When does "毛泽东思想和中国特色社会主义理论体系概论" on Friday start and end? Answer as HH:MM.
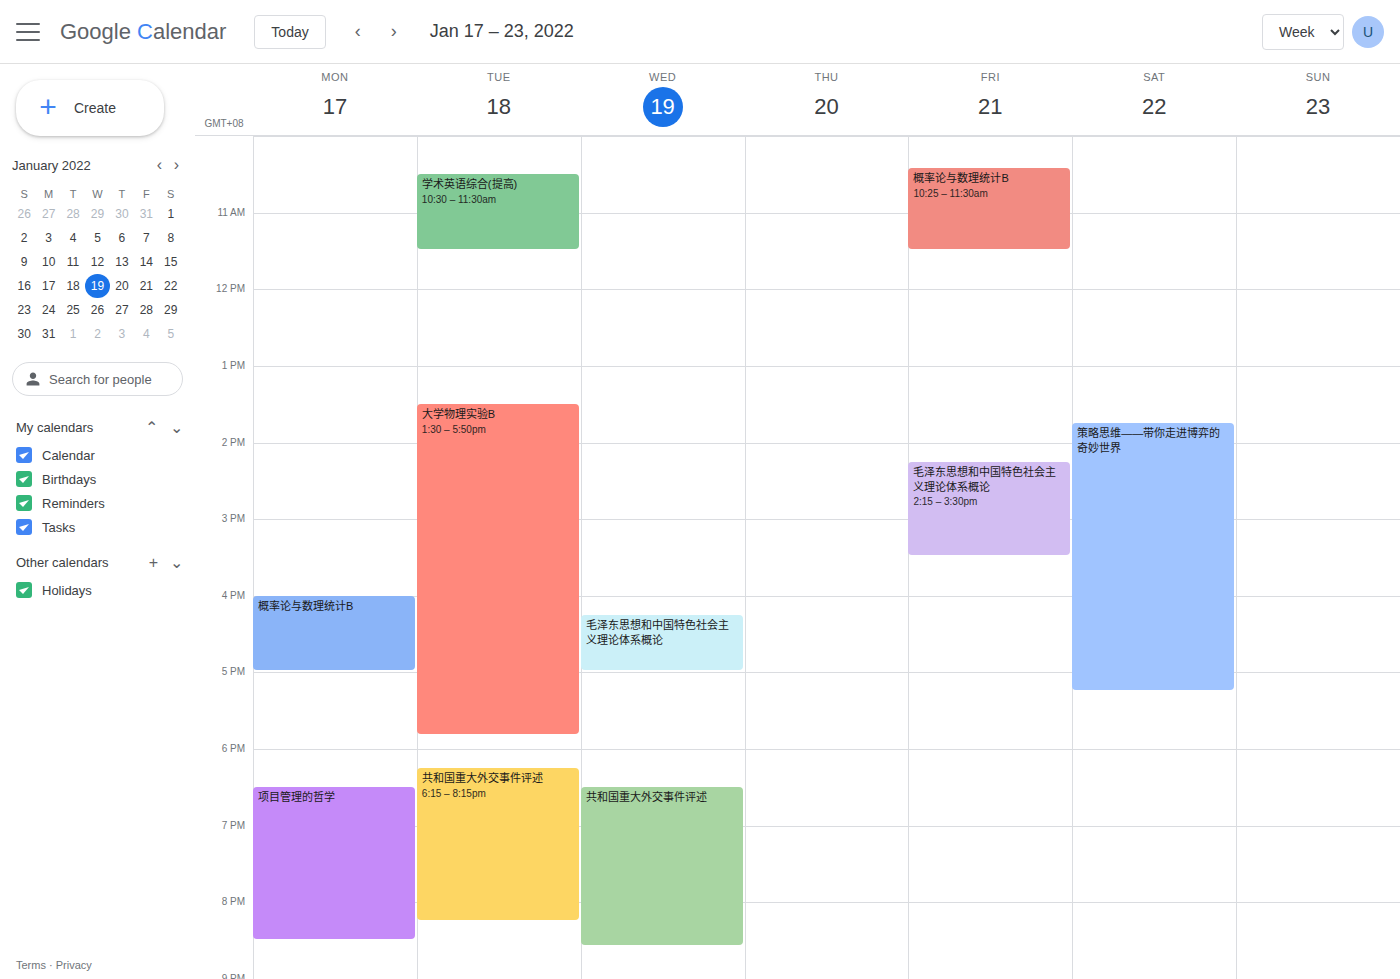
14:15 to 15:30